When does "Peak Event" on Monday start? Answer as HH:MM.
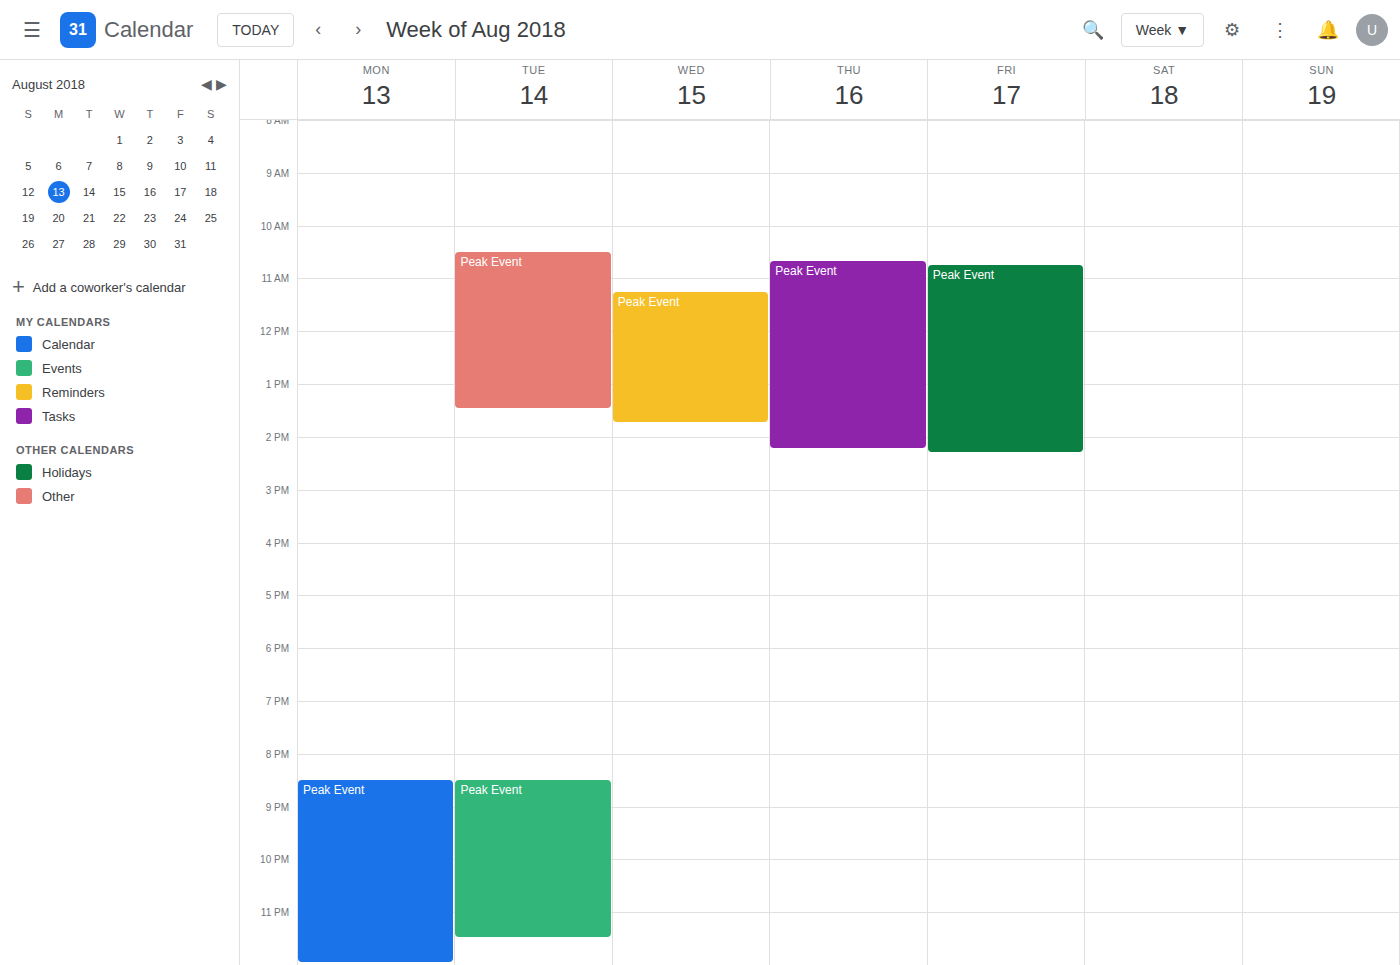
20:30